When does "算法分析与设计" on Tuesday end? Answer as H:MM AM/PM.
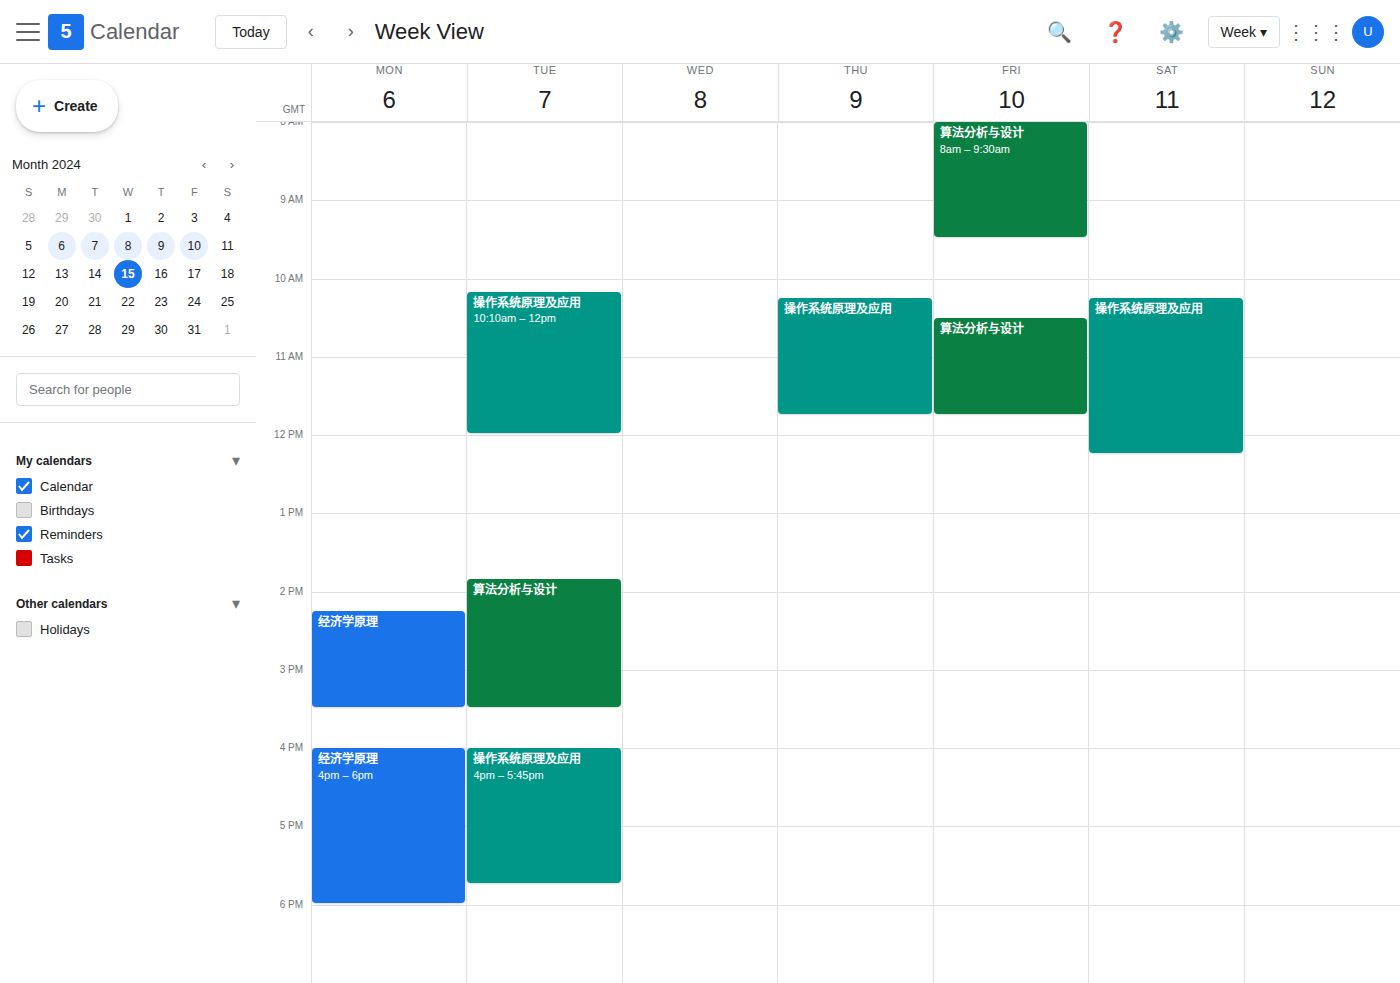
3:30 PM